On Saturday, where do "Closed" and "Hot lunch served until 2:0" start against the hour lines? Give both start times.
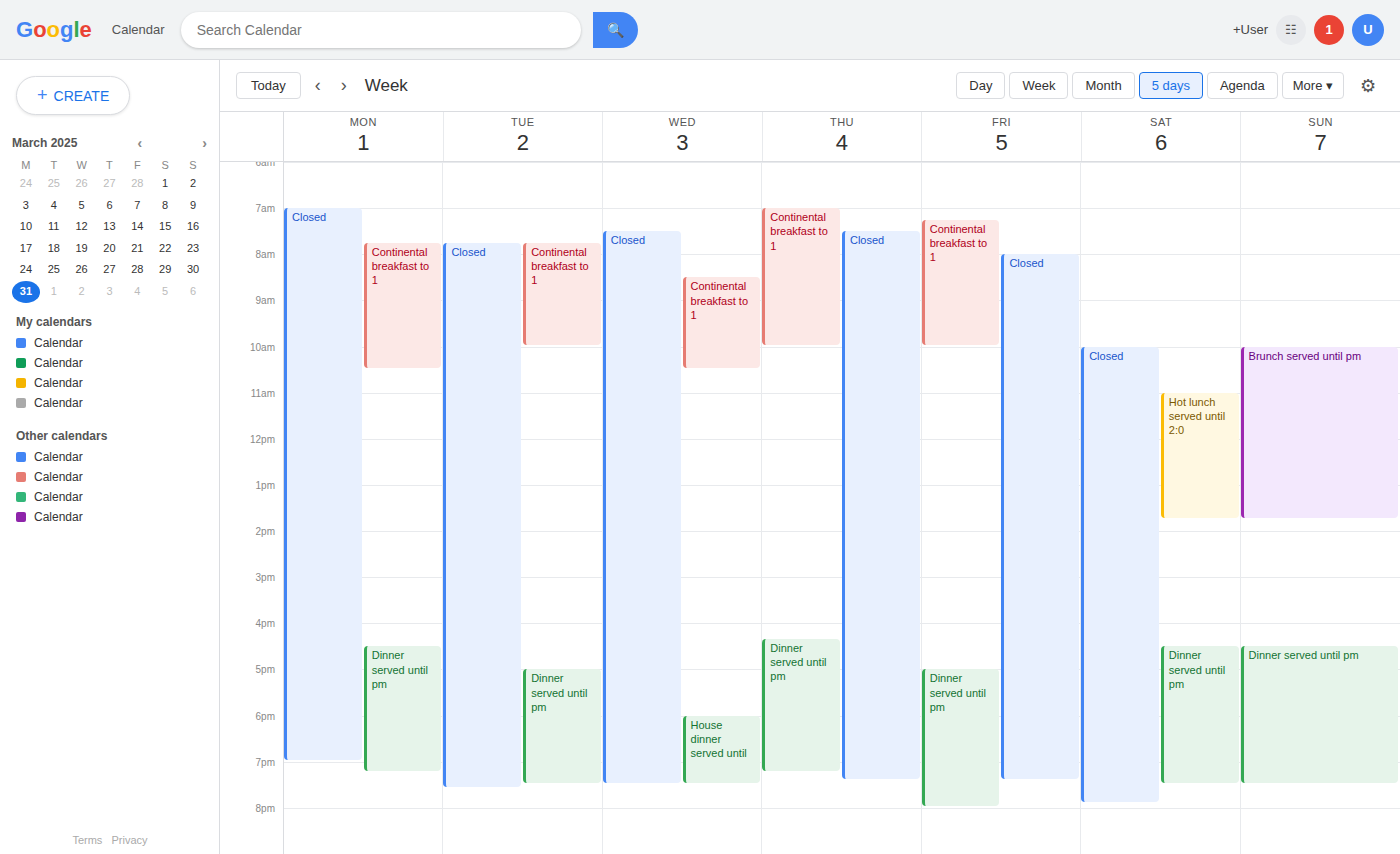
"Closed": 10:00 AM, exactly on the 10 AM line. "Hot lunch served until 2:0": 11:00 AM, exactly on the 11 AM line.